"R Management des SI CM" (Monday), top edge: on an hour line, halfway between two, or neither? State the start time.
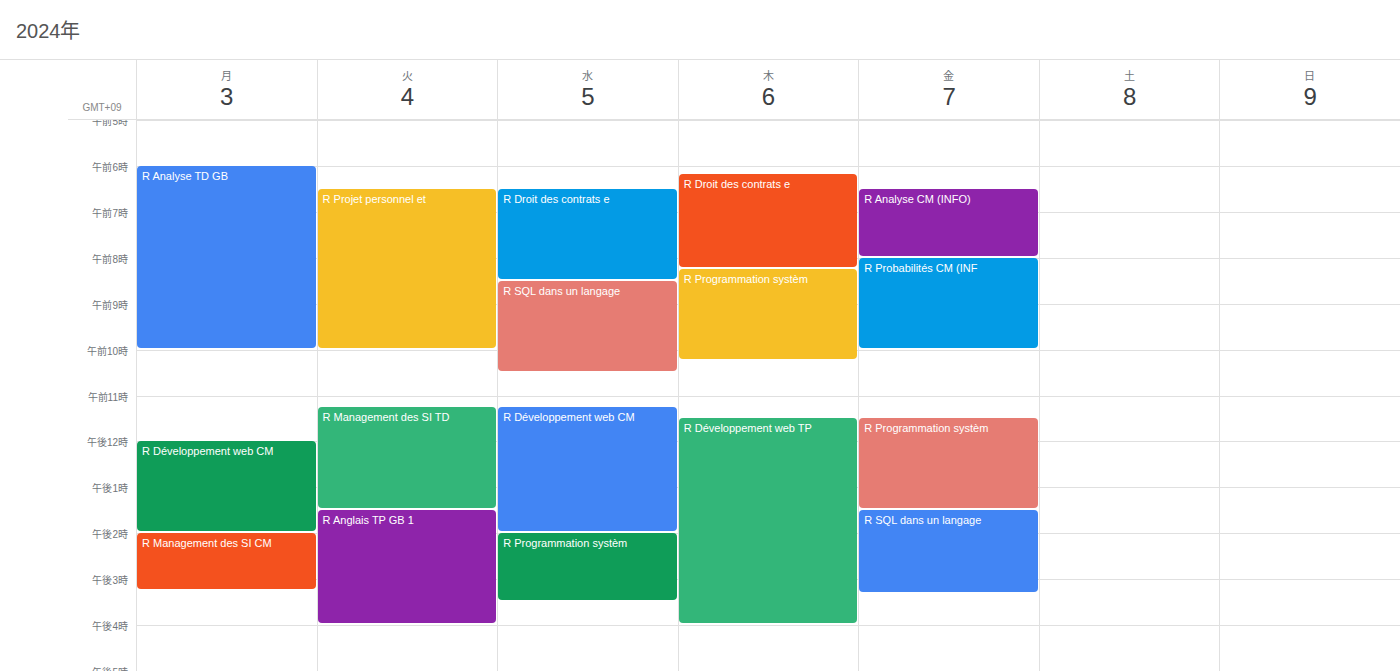
14:00 -- exactly on the 14:00 line.